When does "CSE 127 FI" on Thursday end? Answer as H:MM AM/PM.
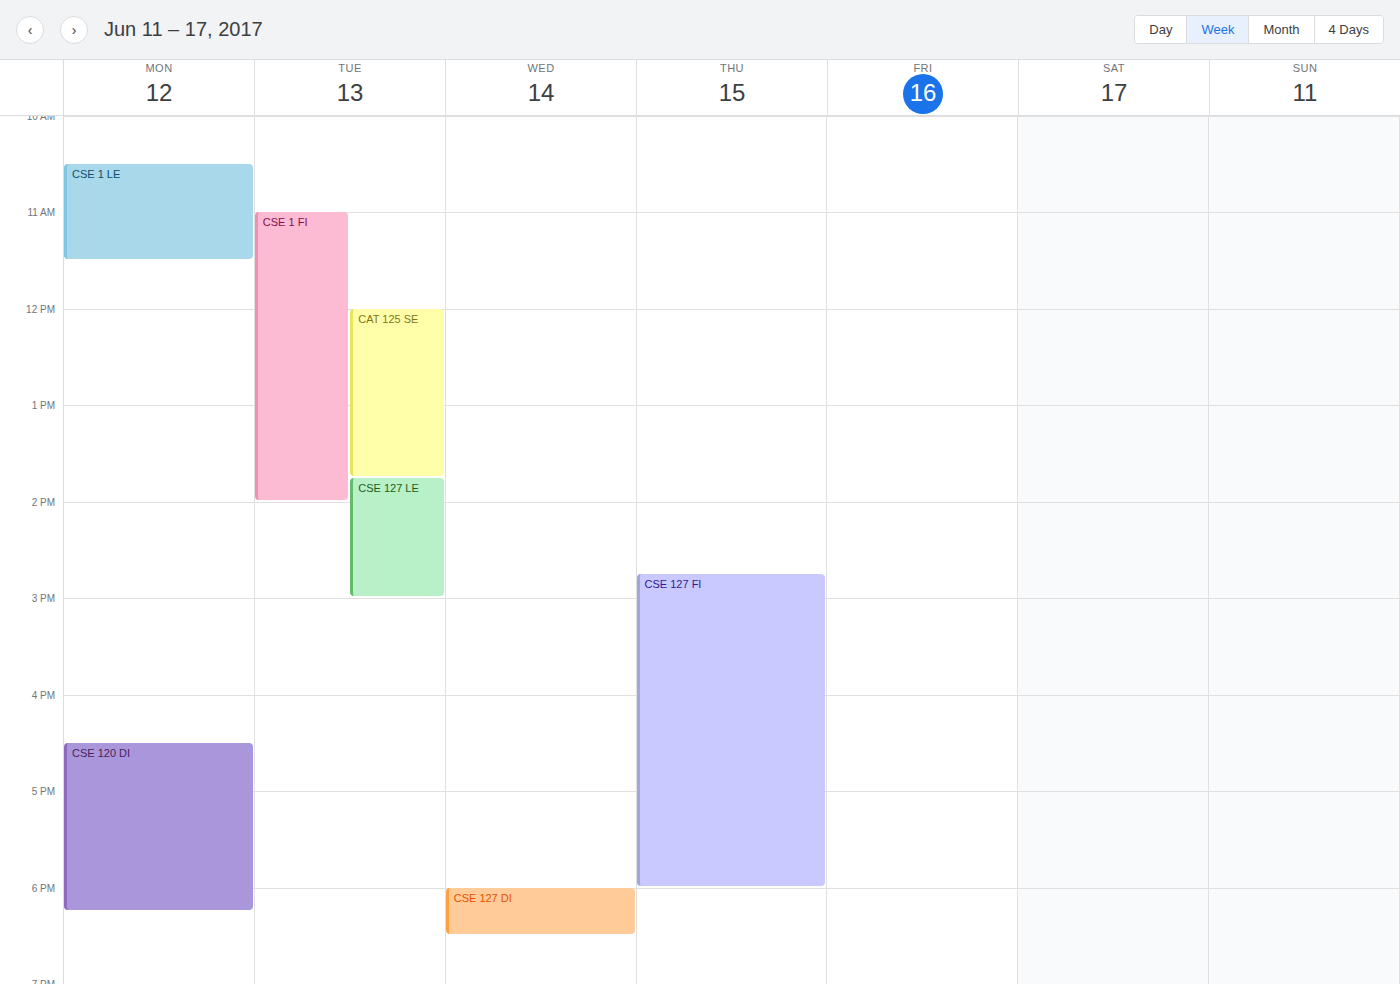
6:00 PM